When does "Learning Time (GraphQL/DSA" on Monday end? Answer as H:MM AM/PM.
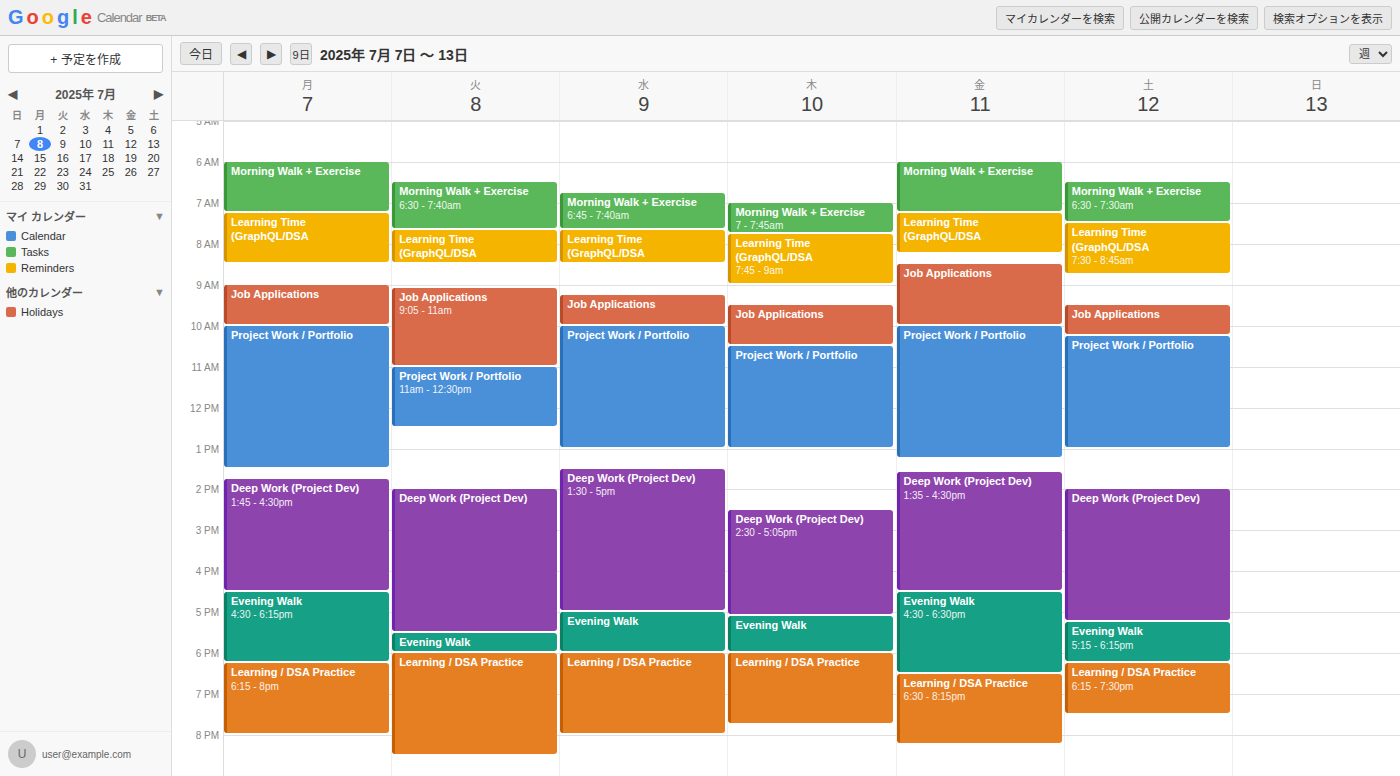
8:30 AM